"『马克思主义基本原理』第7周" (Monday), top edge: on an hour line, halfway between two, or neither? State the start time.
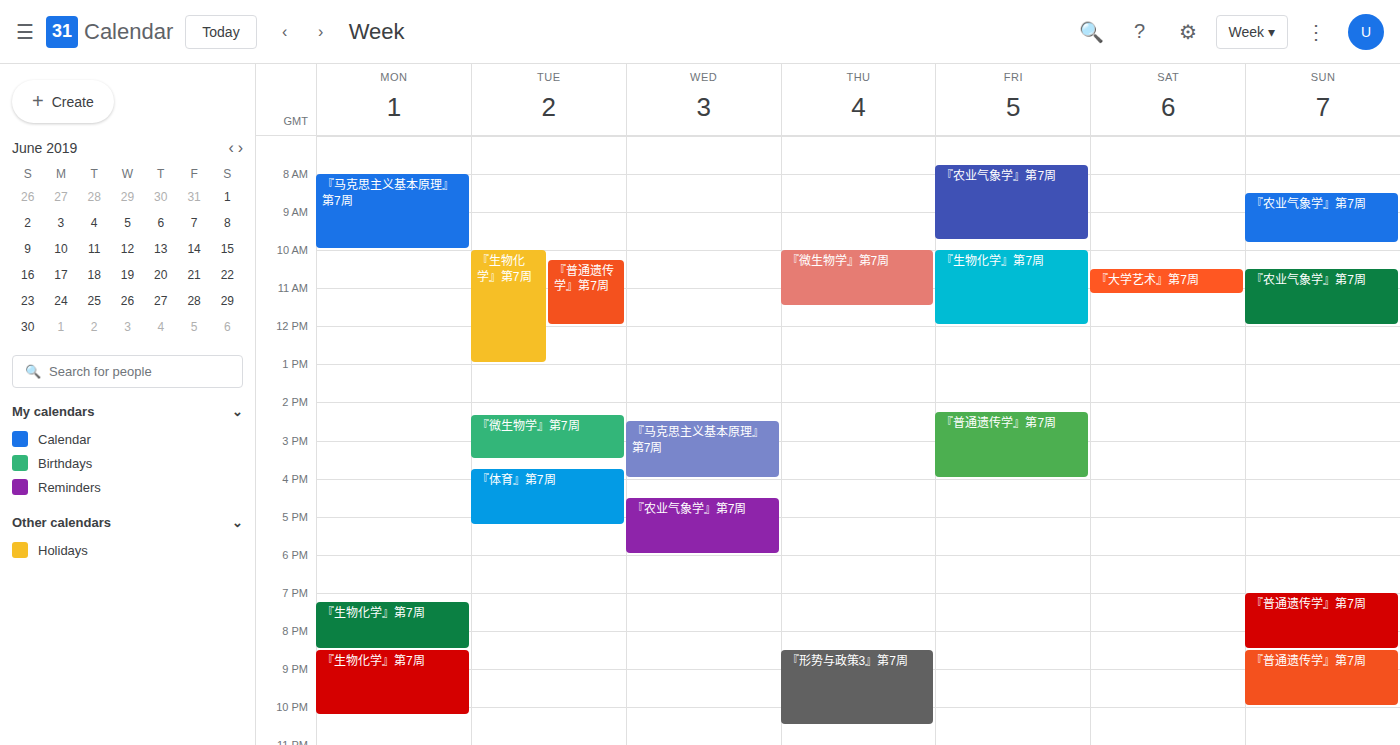
8:00 AM -- exactly on the 8 AM line.